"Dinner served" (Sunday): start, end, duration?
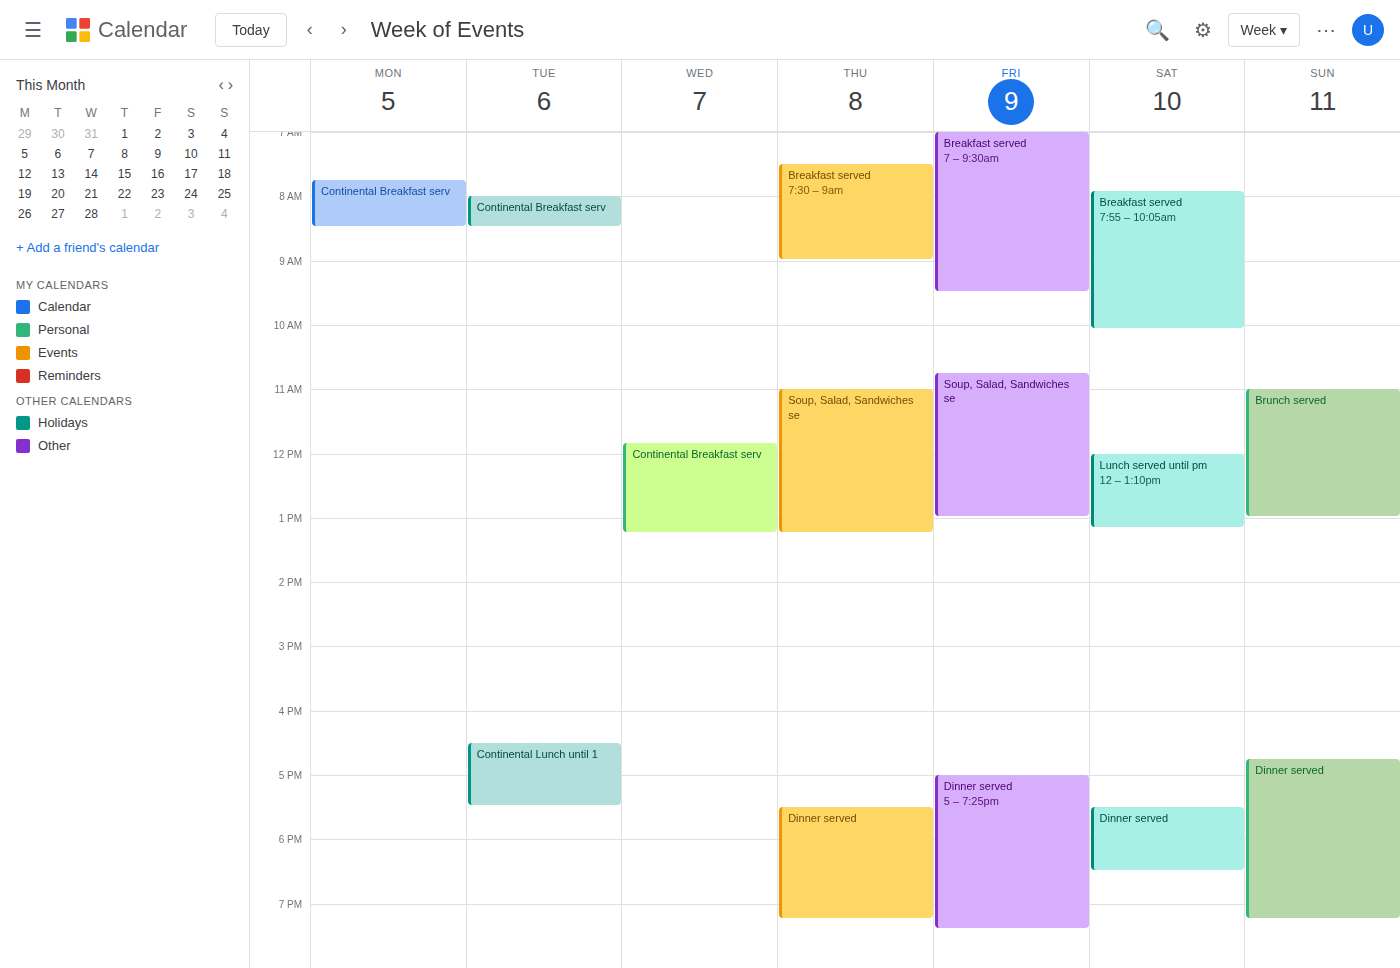
4:45 PM to 7:15 PM, 2 hours 30 minutes